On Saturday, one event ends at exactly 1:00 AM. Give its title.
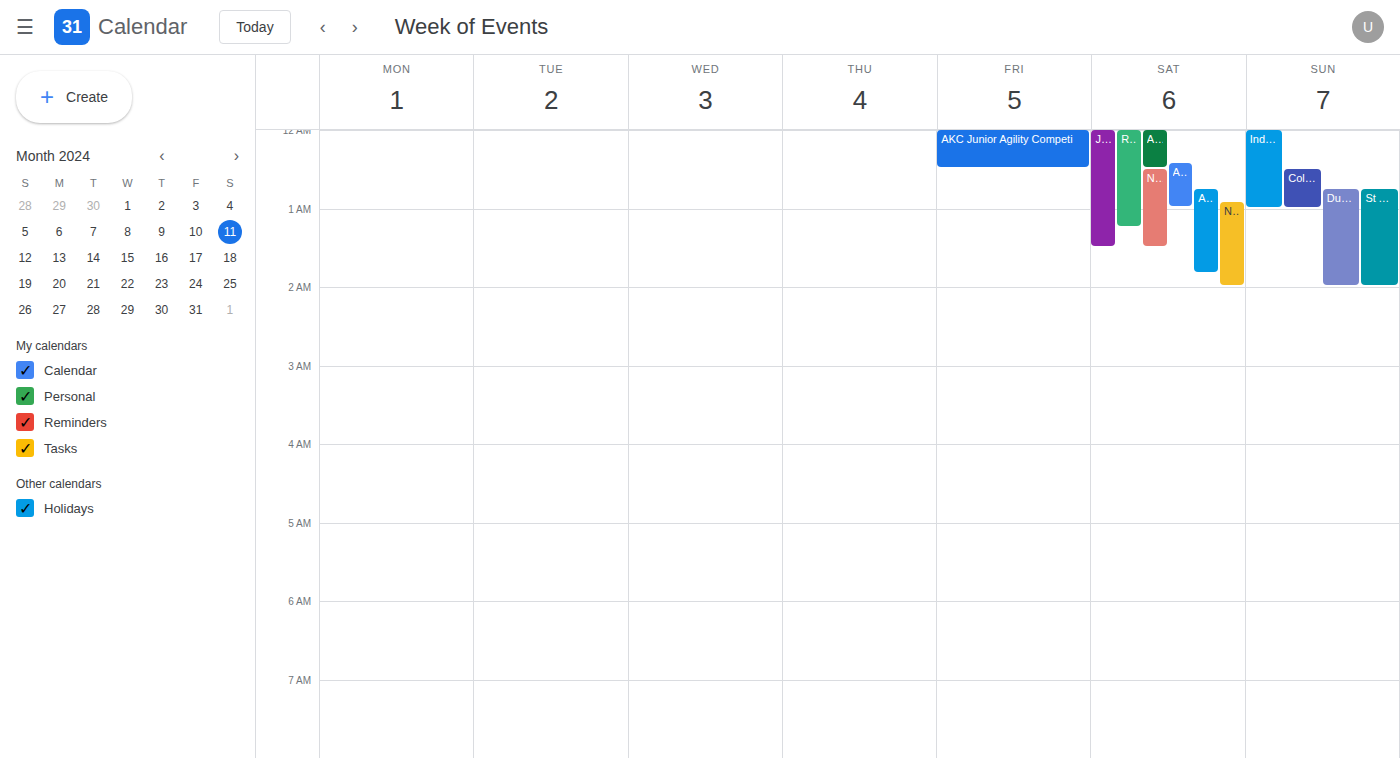
"AKC Agility Invitational"